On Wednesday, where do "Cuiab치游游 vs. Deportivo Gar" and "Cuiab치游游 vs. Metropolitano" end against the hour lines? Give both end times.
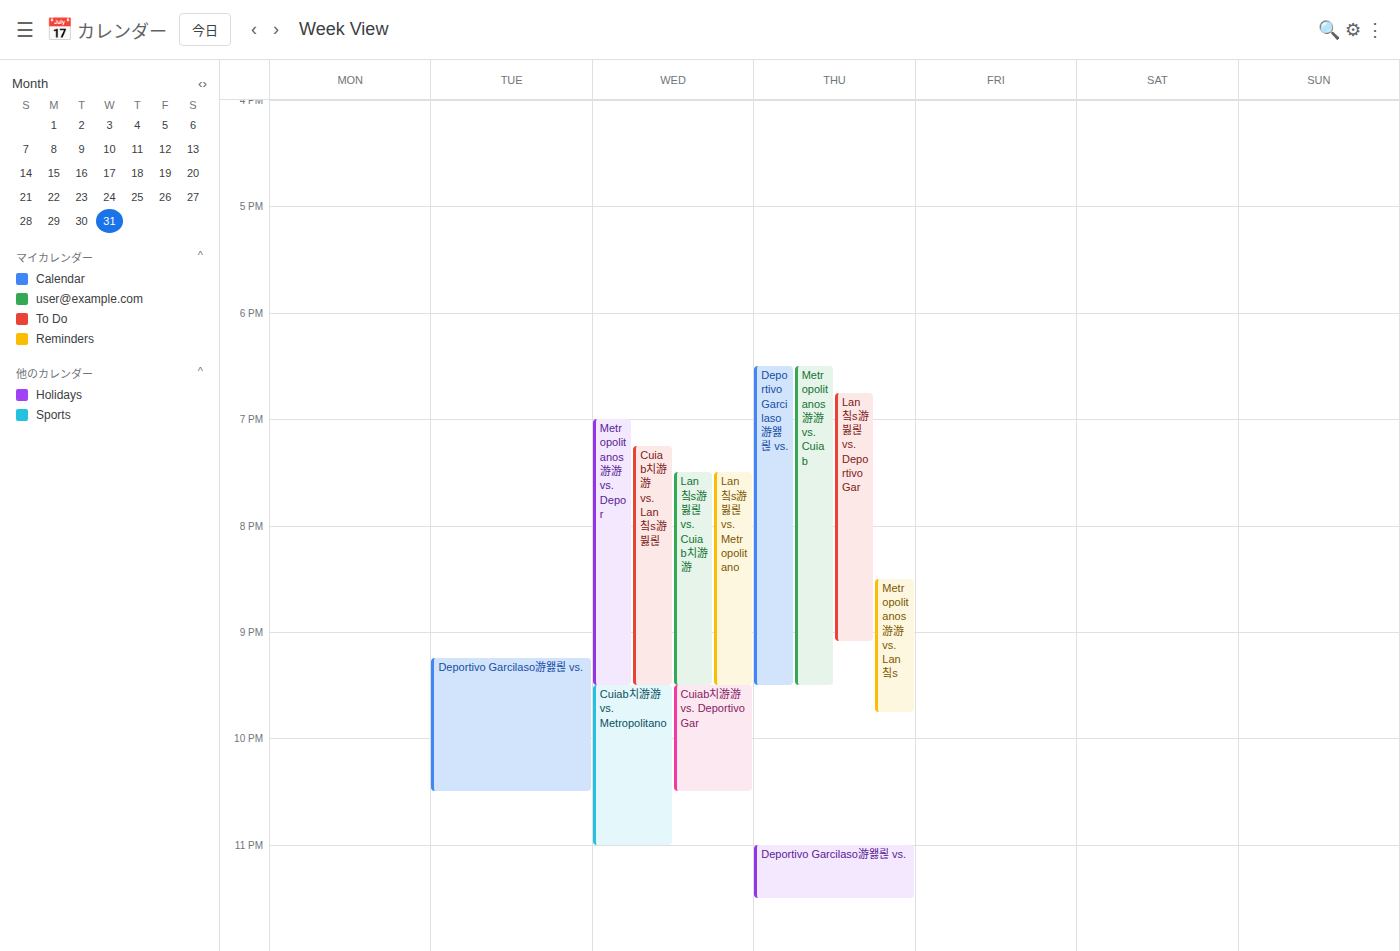
"Cuiab치游游 vs. Deportivo Gar": 10:30 PM, halfway between the 10 PM and 11 PM lines. "Cuiab치游游 vs. Metropolitano": 11:00 PM, exactly on the 11 PM line.